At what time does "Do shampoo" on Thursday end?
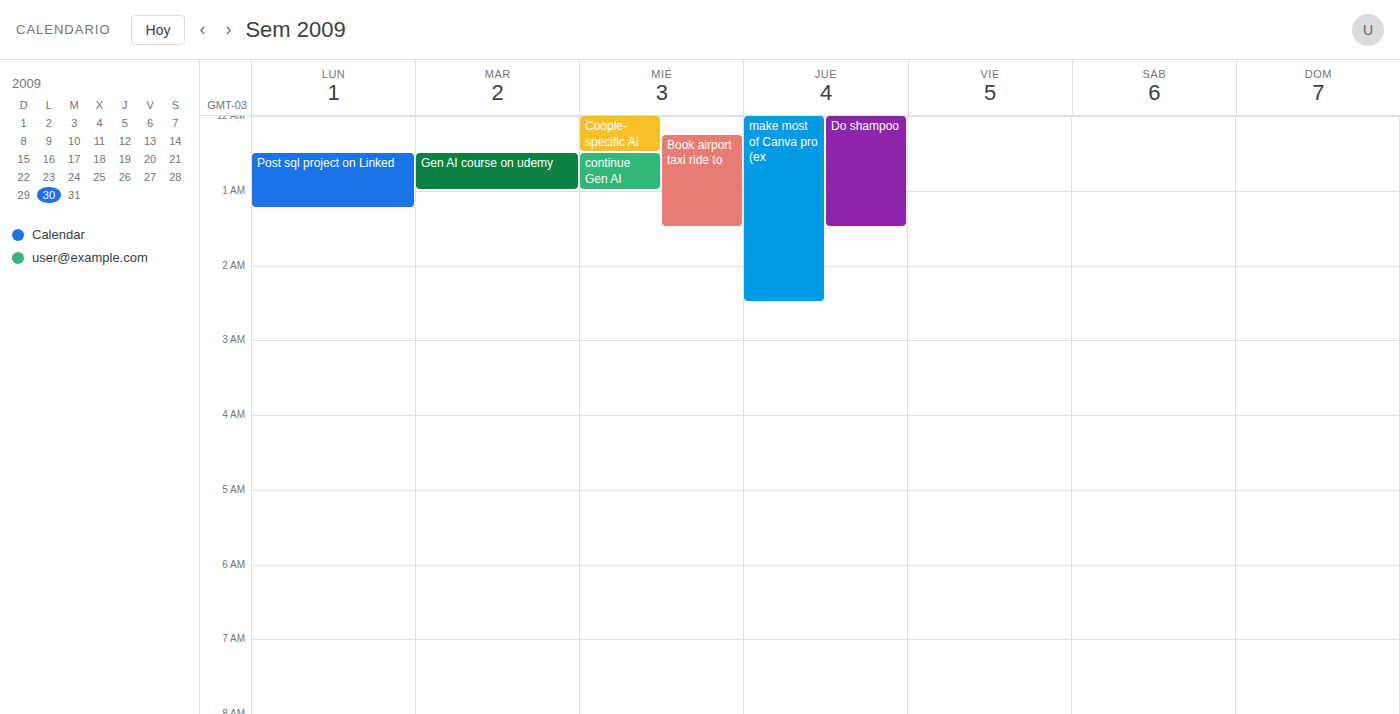
1:30 AM